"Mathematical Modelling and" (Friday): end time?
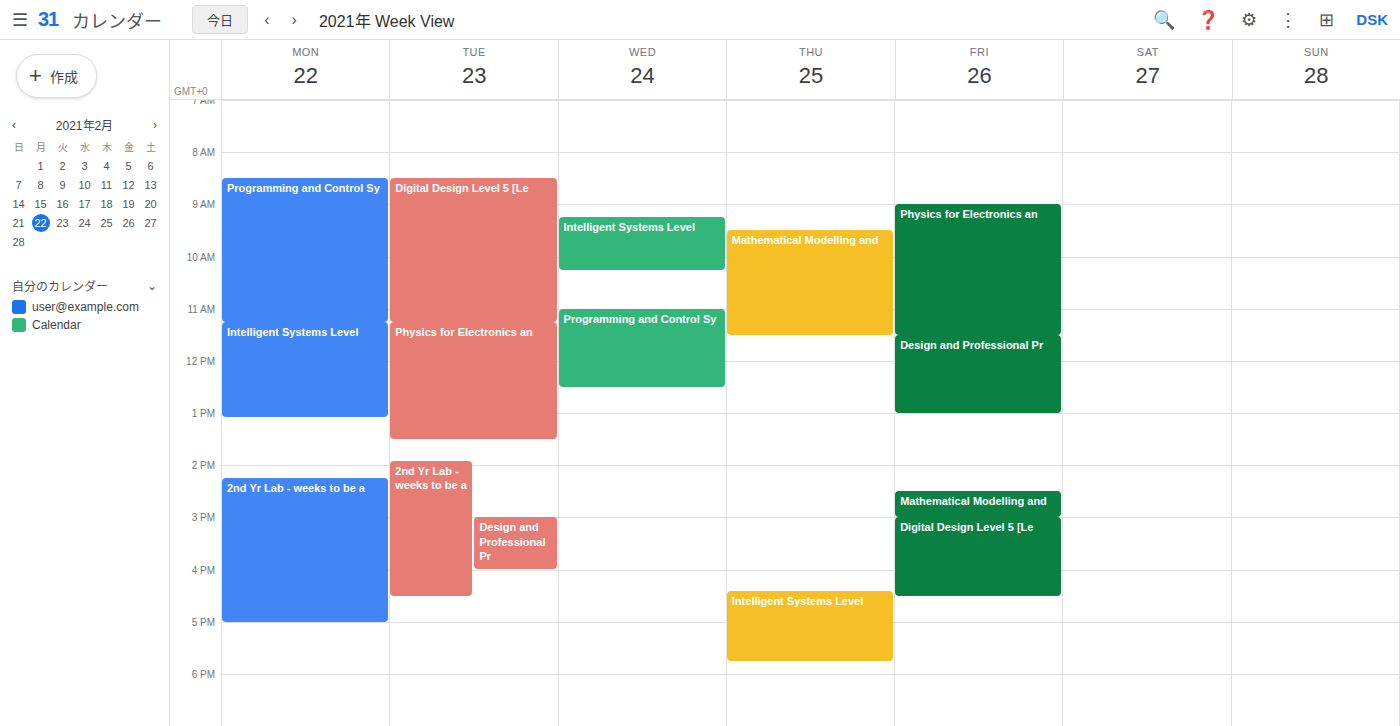
3:00 PM